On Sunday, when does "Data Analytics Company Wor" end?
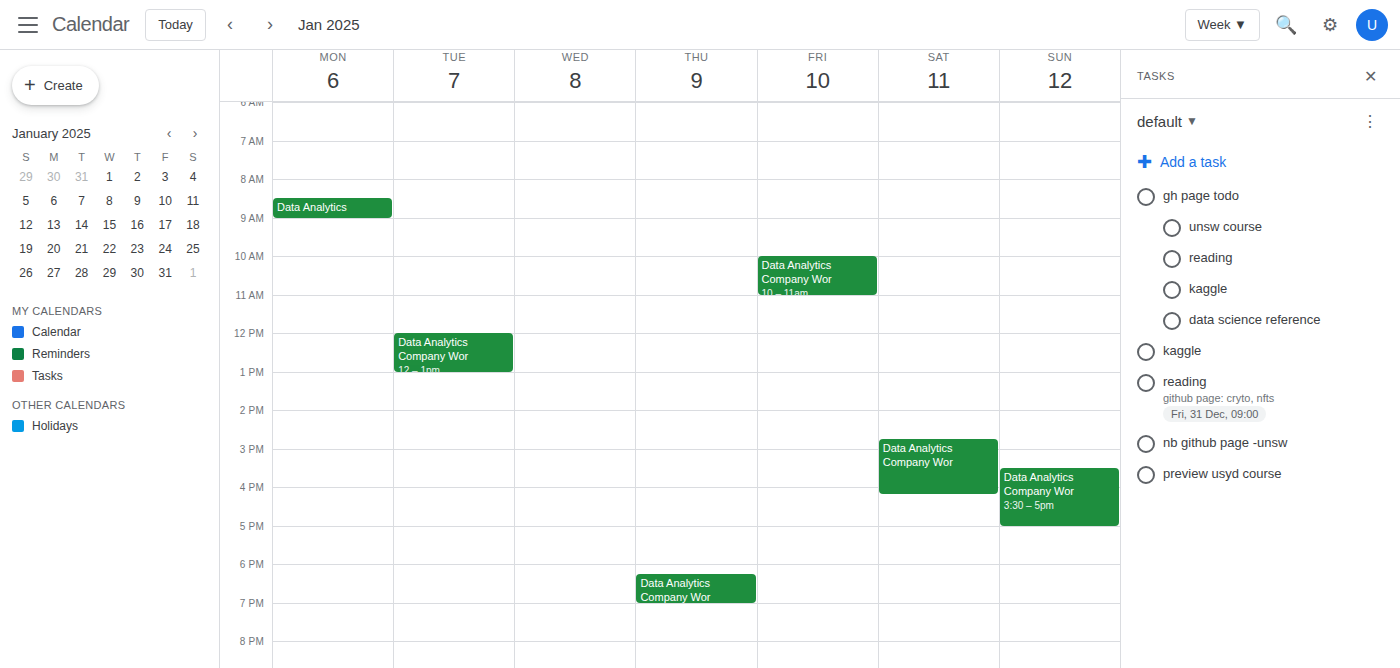
5:00 PM